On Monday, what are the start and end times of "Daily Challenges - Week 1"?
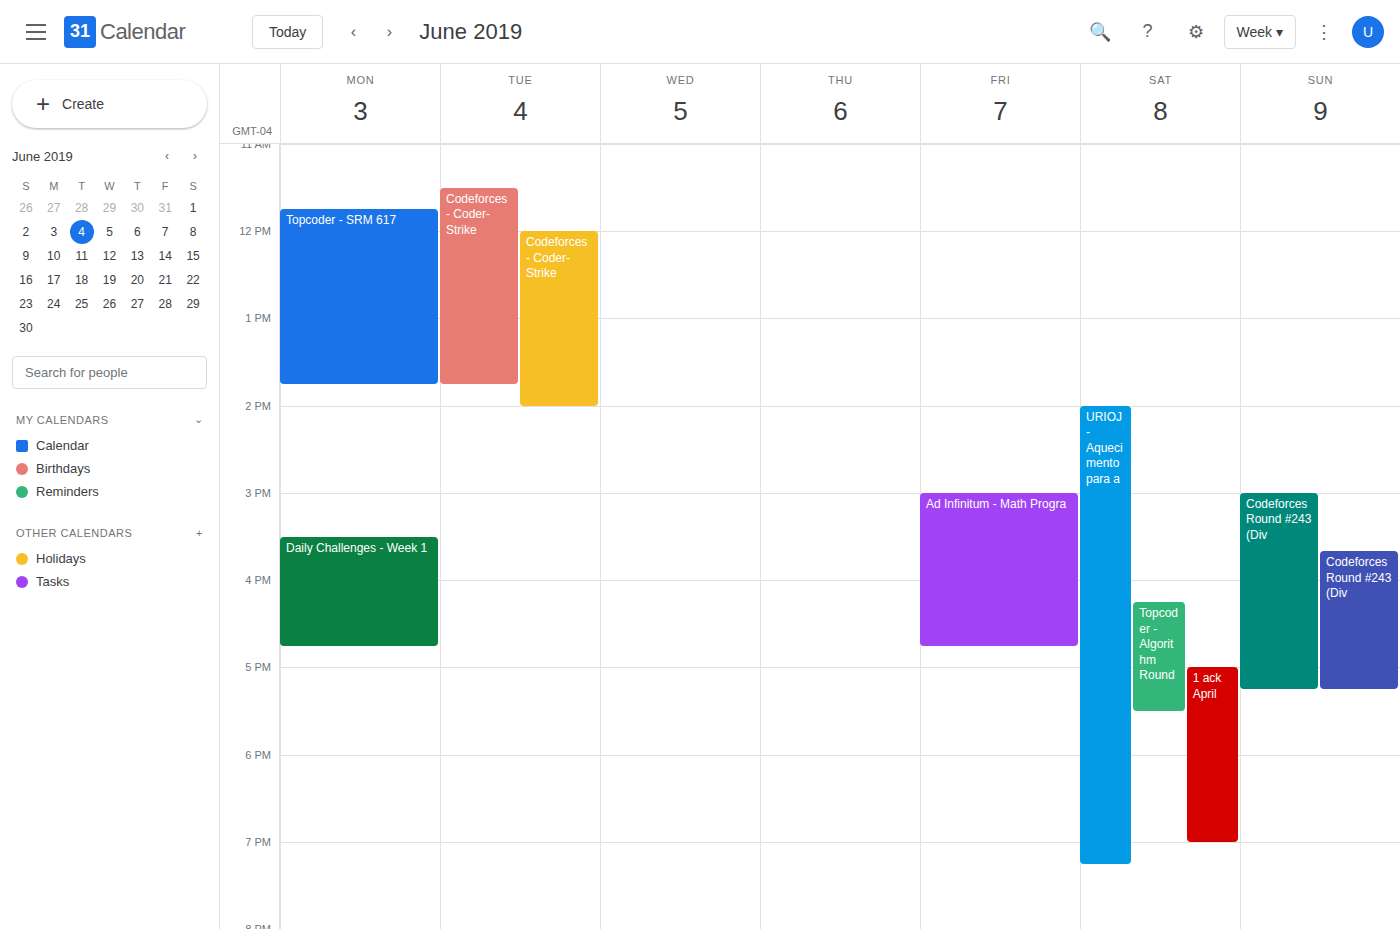
3:30 PM to 4:45 PM